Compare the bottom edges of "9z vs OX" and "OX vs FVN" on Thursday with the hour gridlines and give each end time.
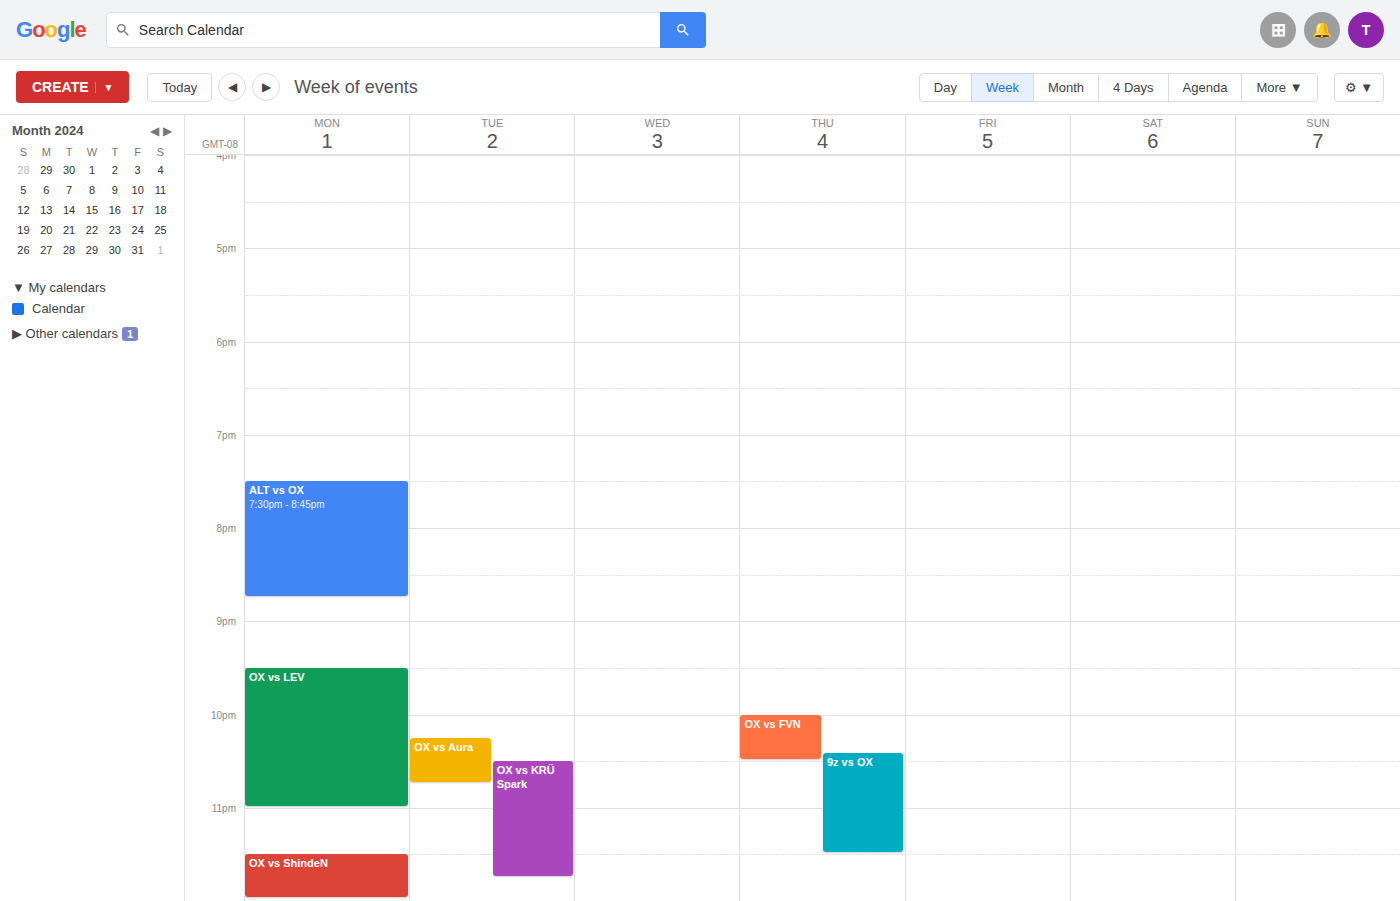
"9z vs OX": 11:30 PM, halfway between the 11 PM and 12 AM lines. "OX vs FVN": 10:30 PM, halfway between the 10 PM and 11 PM lines.